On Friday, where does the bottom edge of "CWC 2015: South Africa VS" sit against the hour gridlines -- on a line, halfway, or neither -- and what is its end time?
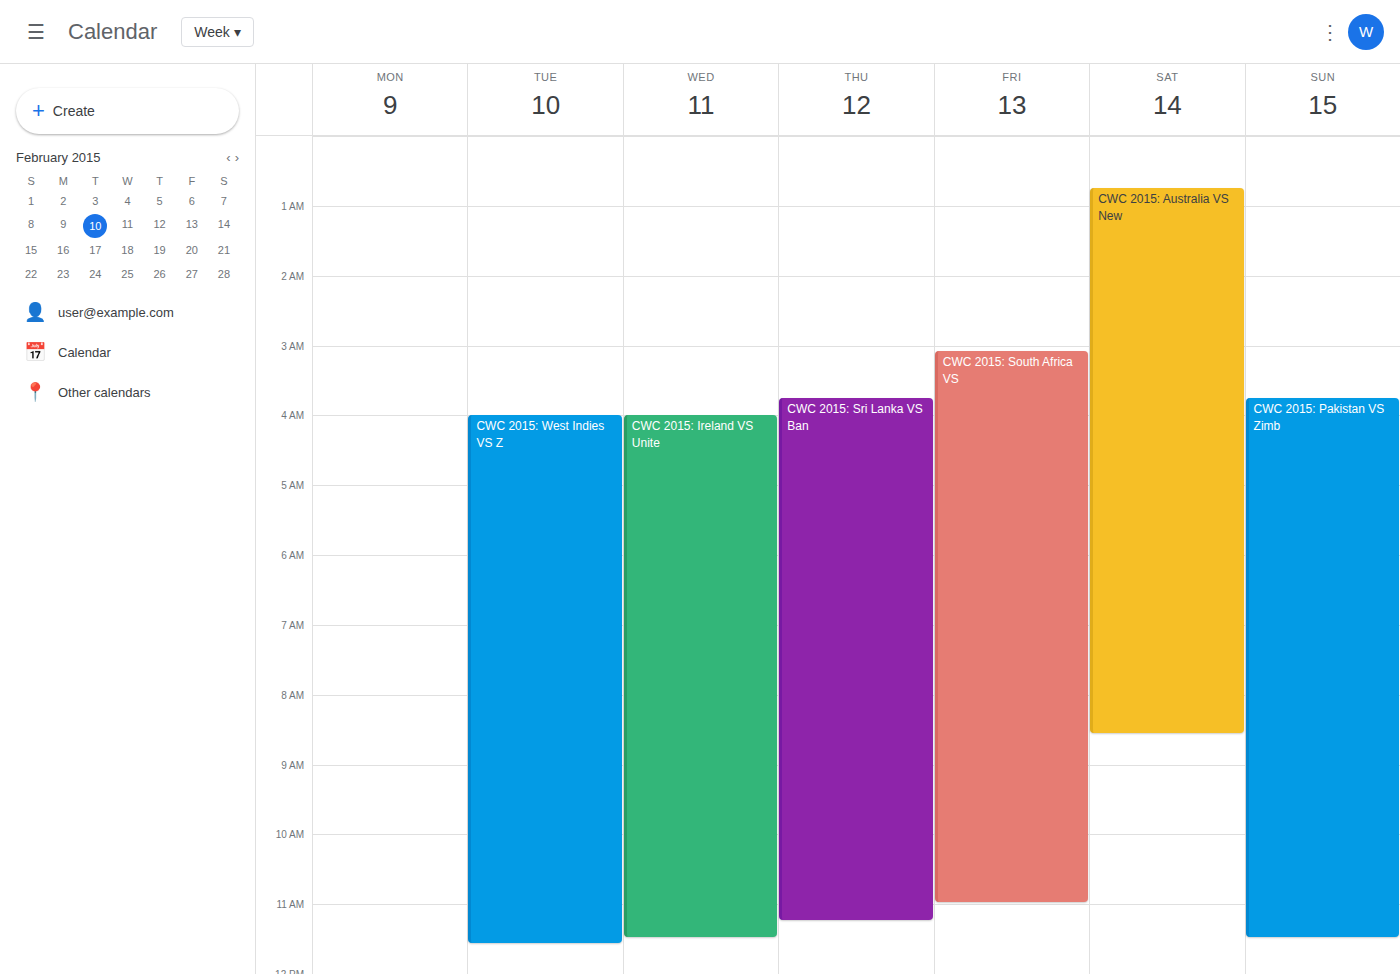
11:00 AM -- exactly on the 11 AM line.